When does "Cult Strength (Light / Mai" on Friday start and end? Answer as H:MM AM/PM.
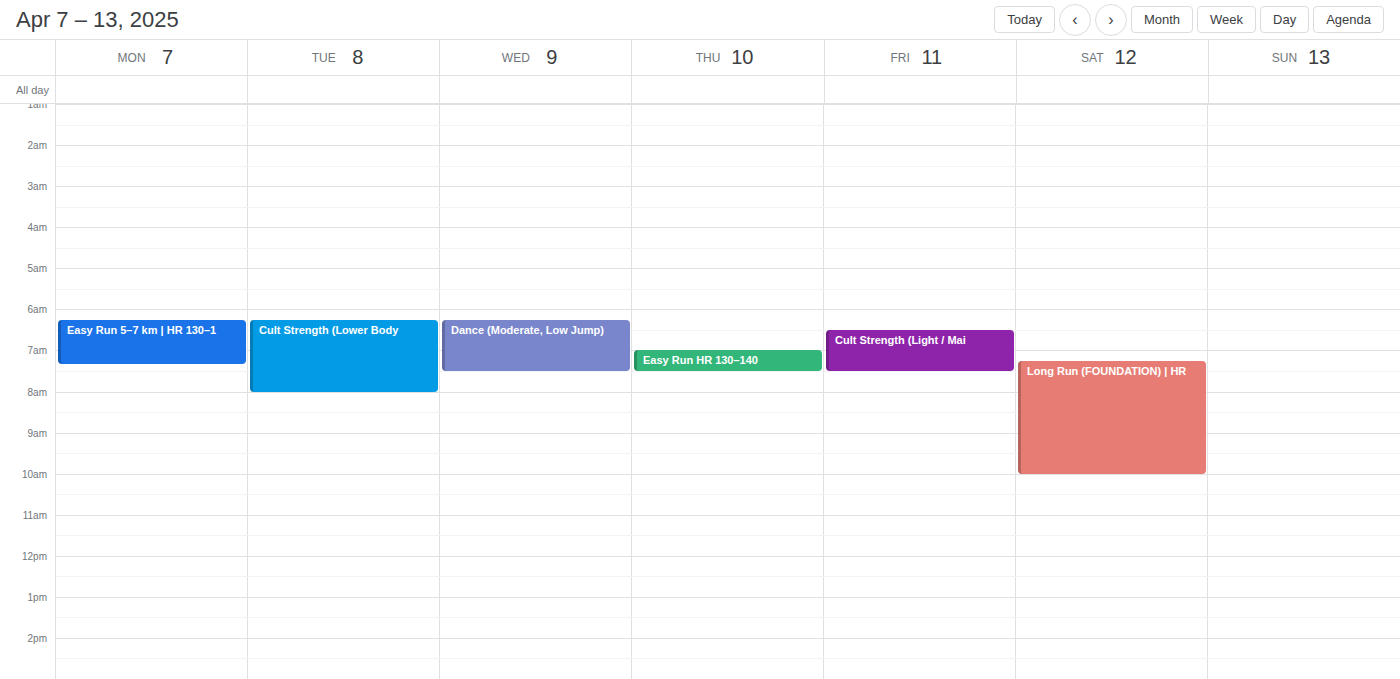
6:30 AM to 7:30 AM